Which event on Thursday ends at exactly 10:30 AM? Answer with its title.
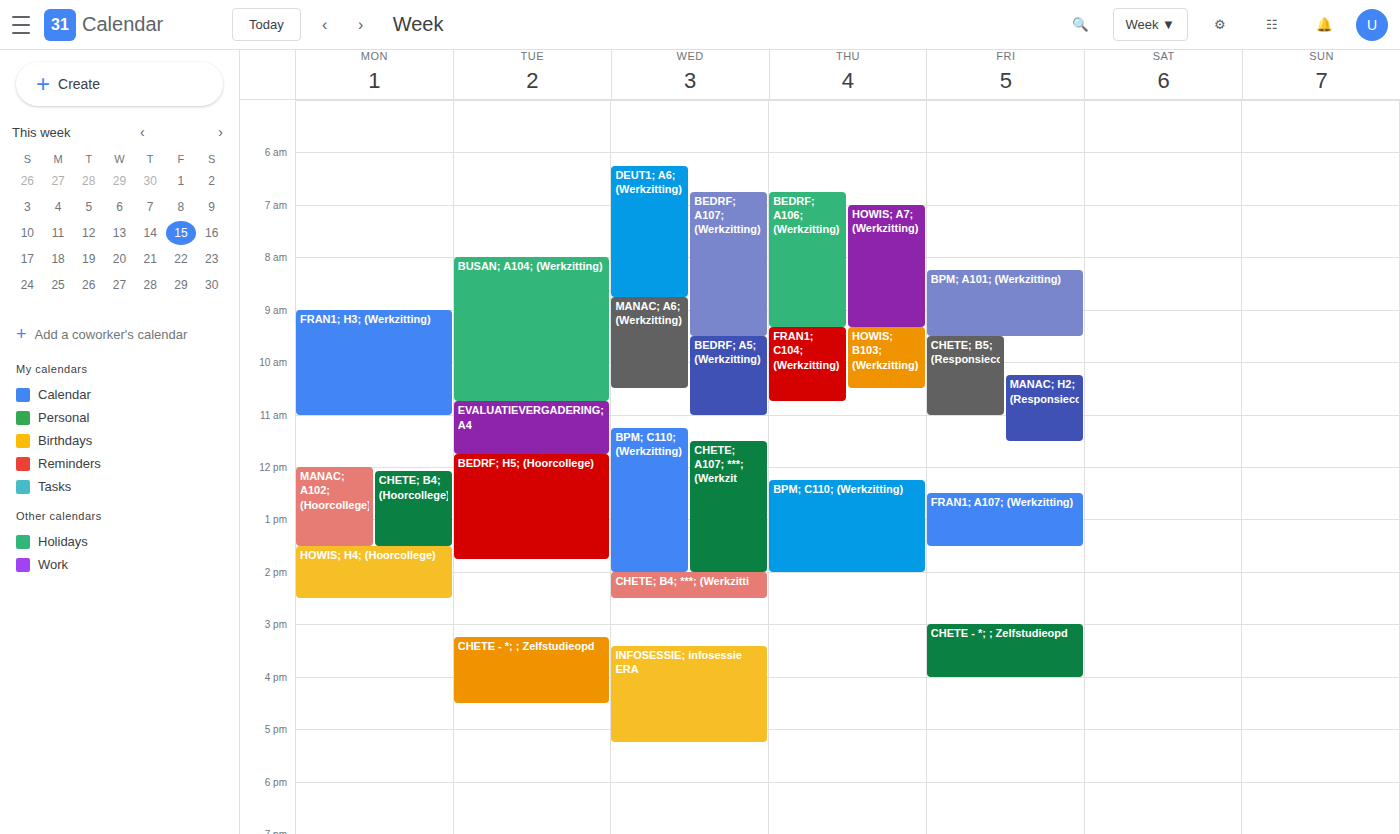
"HOWIS; B103; (Werkzitting)"